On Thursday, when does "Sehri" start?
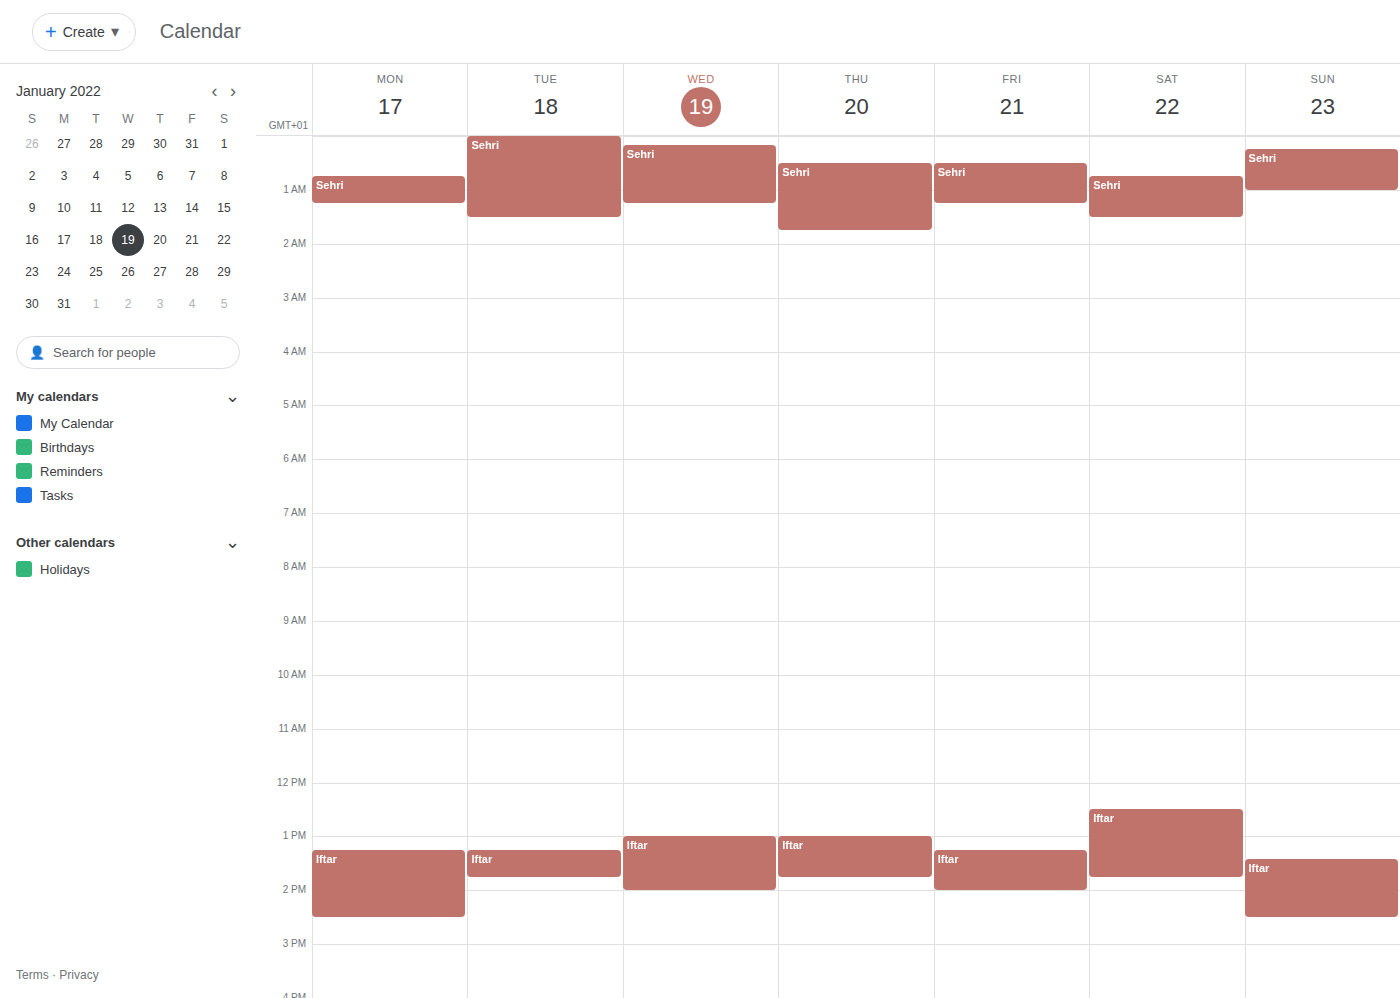
12:30 AM